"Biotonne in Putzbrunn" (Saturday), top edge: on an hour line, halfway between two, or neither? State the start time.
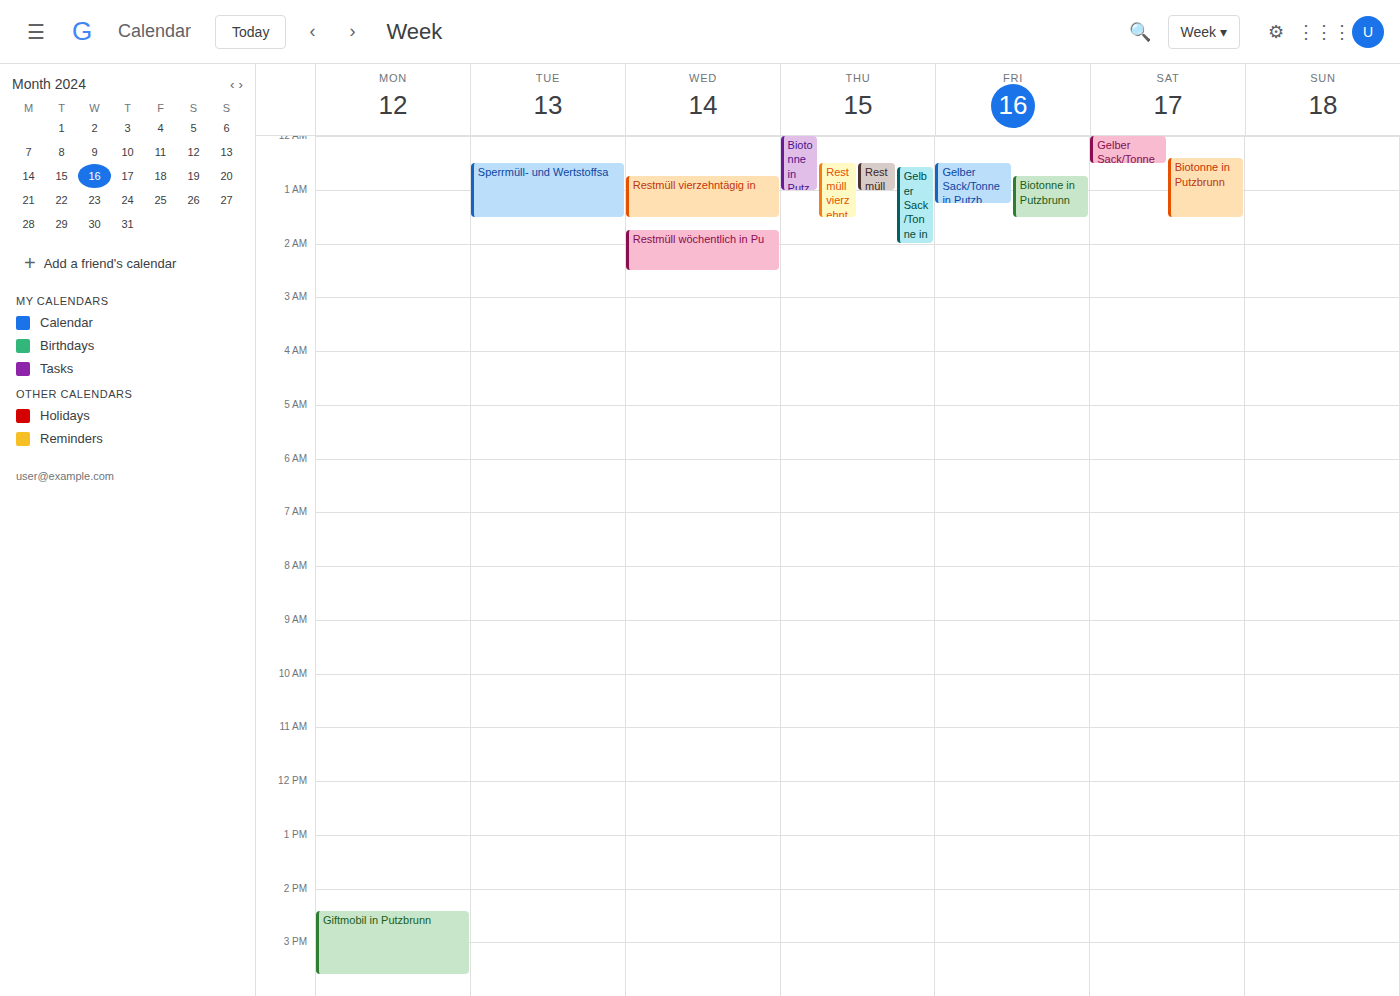
12:25 AM -- neither: 25 minutes below the 12 AM line and 35 minutes above the 1 AM line.